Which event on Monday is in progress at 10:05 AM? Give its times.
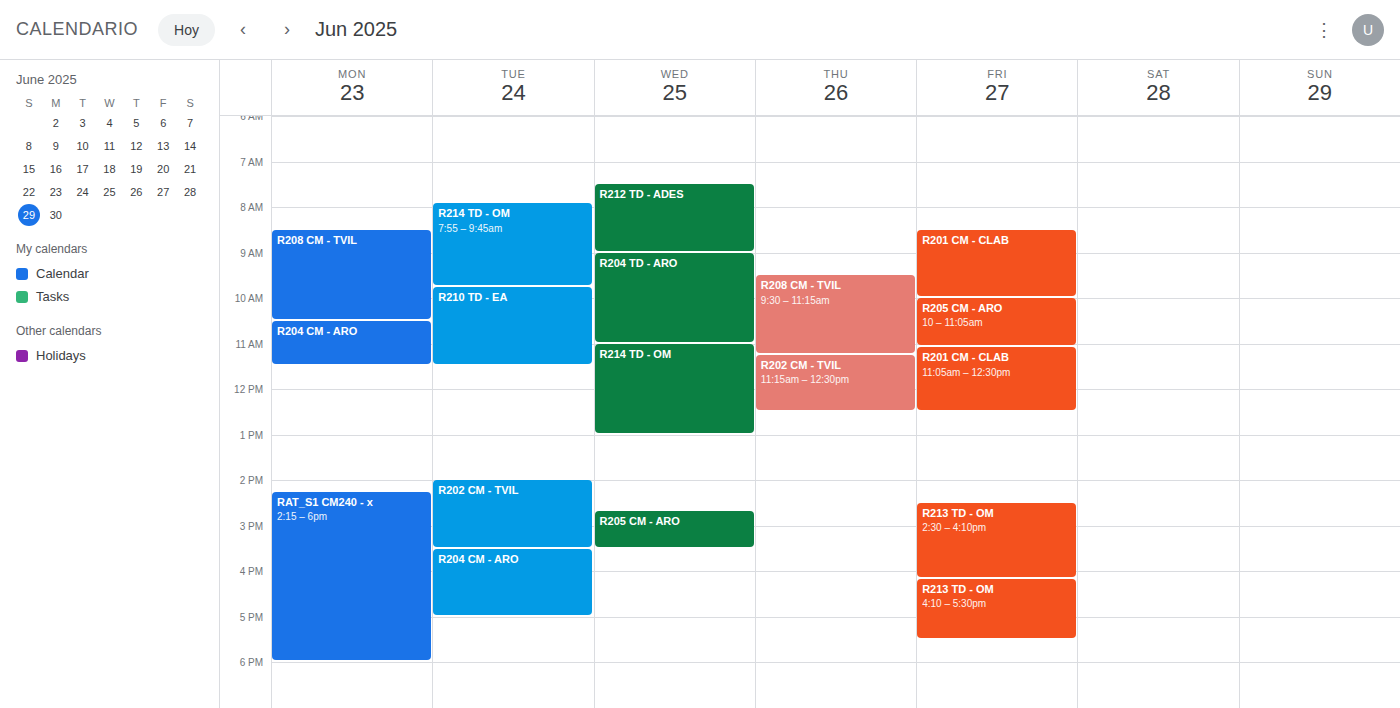
"R208 CM - TVIL", 8:30 AM to 10:30 AM